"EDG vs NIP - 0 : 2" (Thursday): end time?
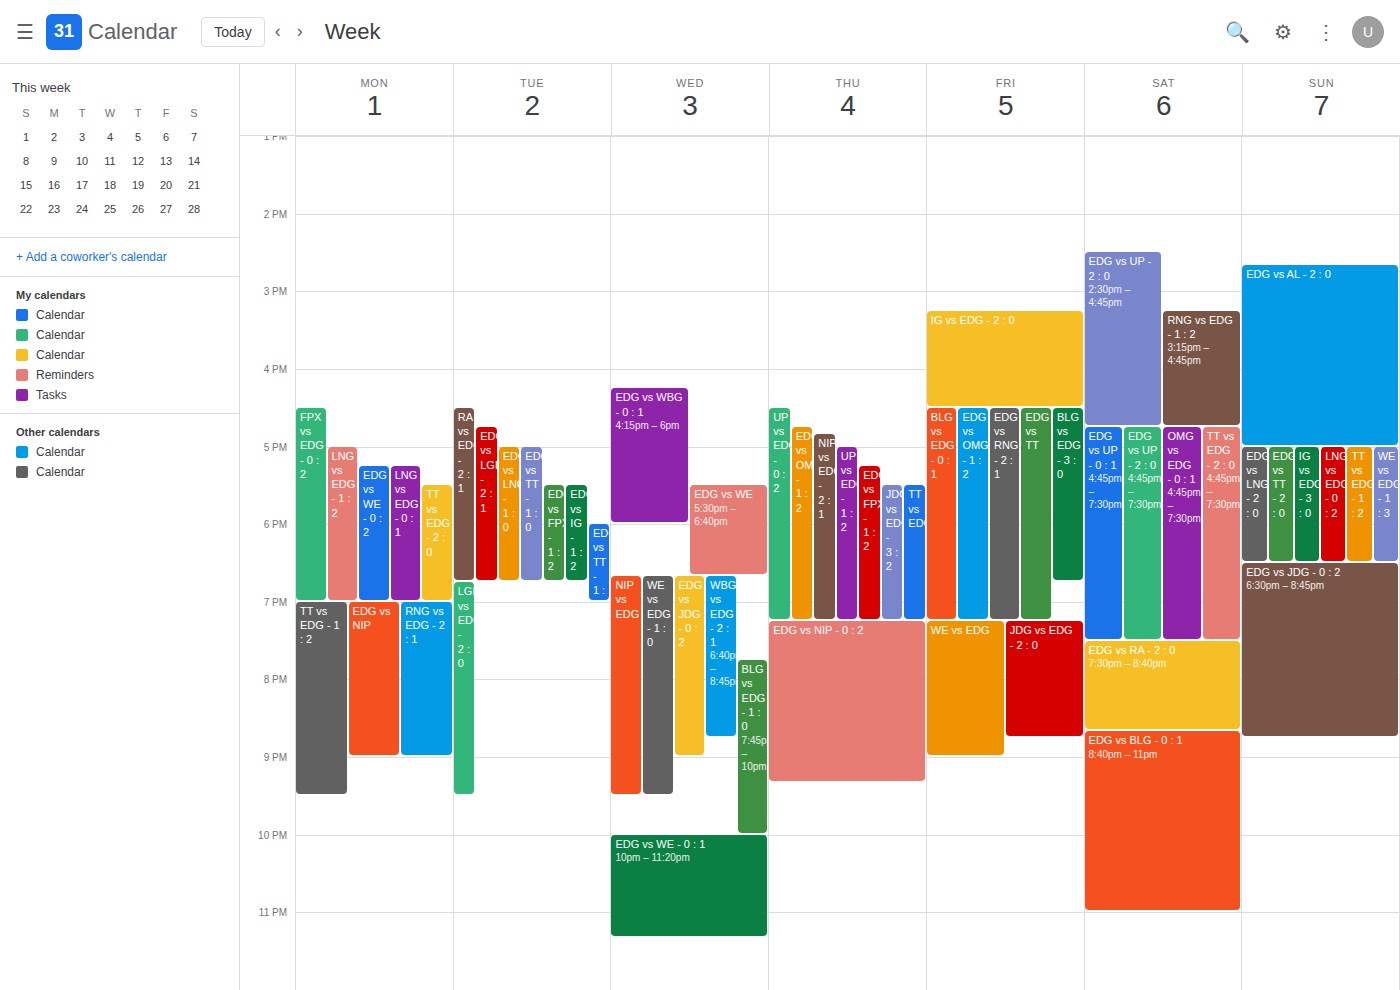
9:20 PM